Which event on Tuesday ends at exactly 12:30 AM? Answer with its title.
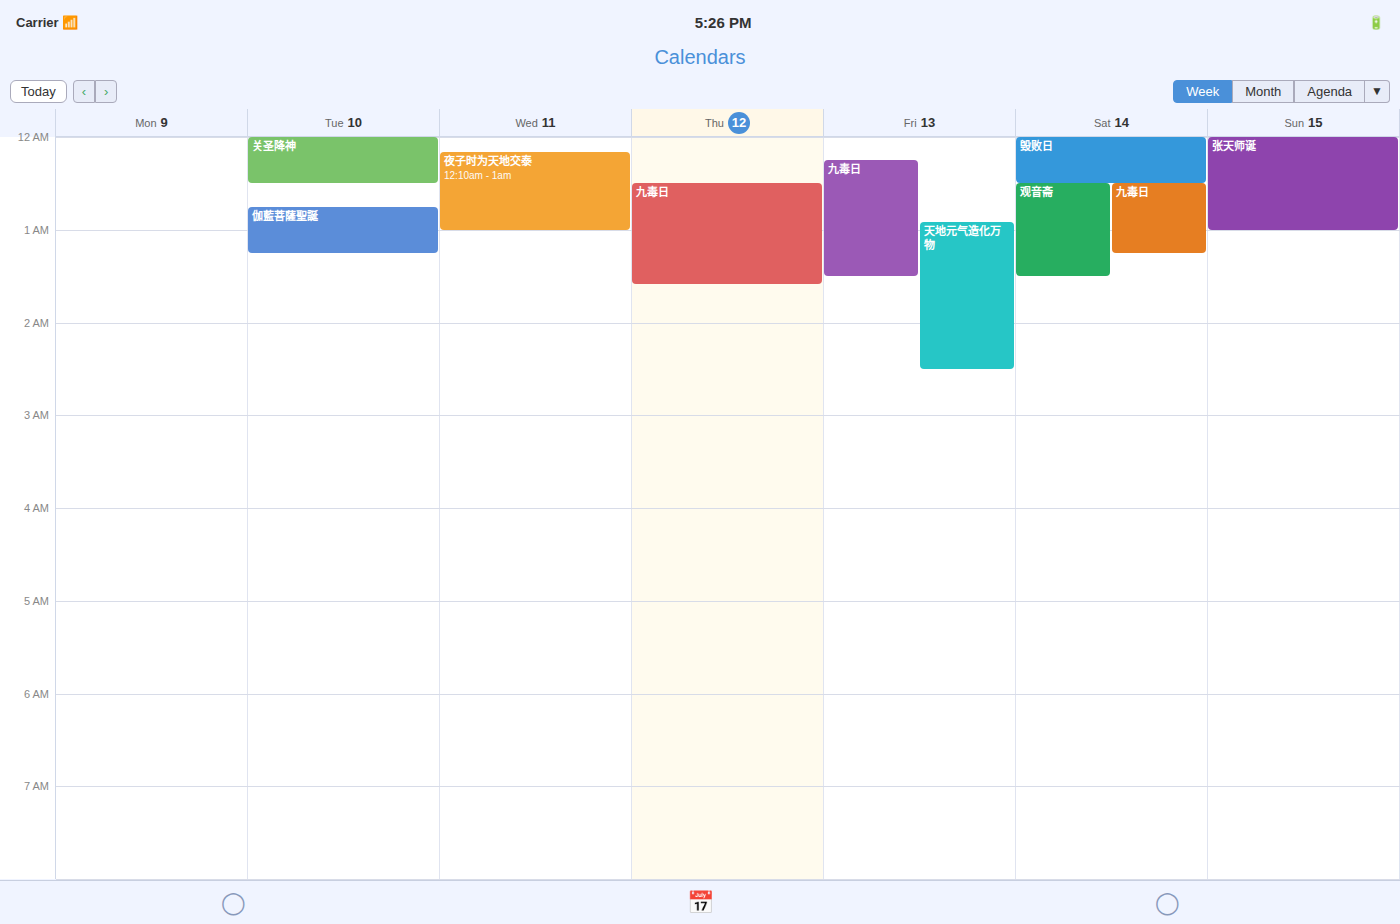
"关圣降神"